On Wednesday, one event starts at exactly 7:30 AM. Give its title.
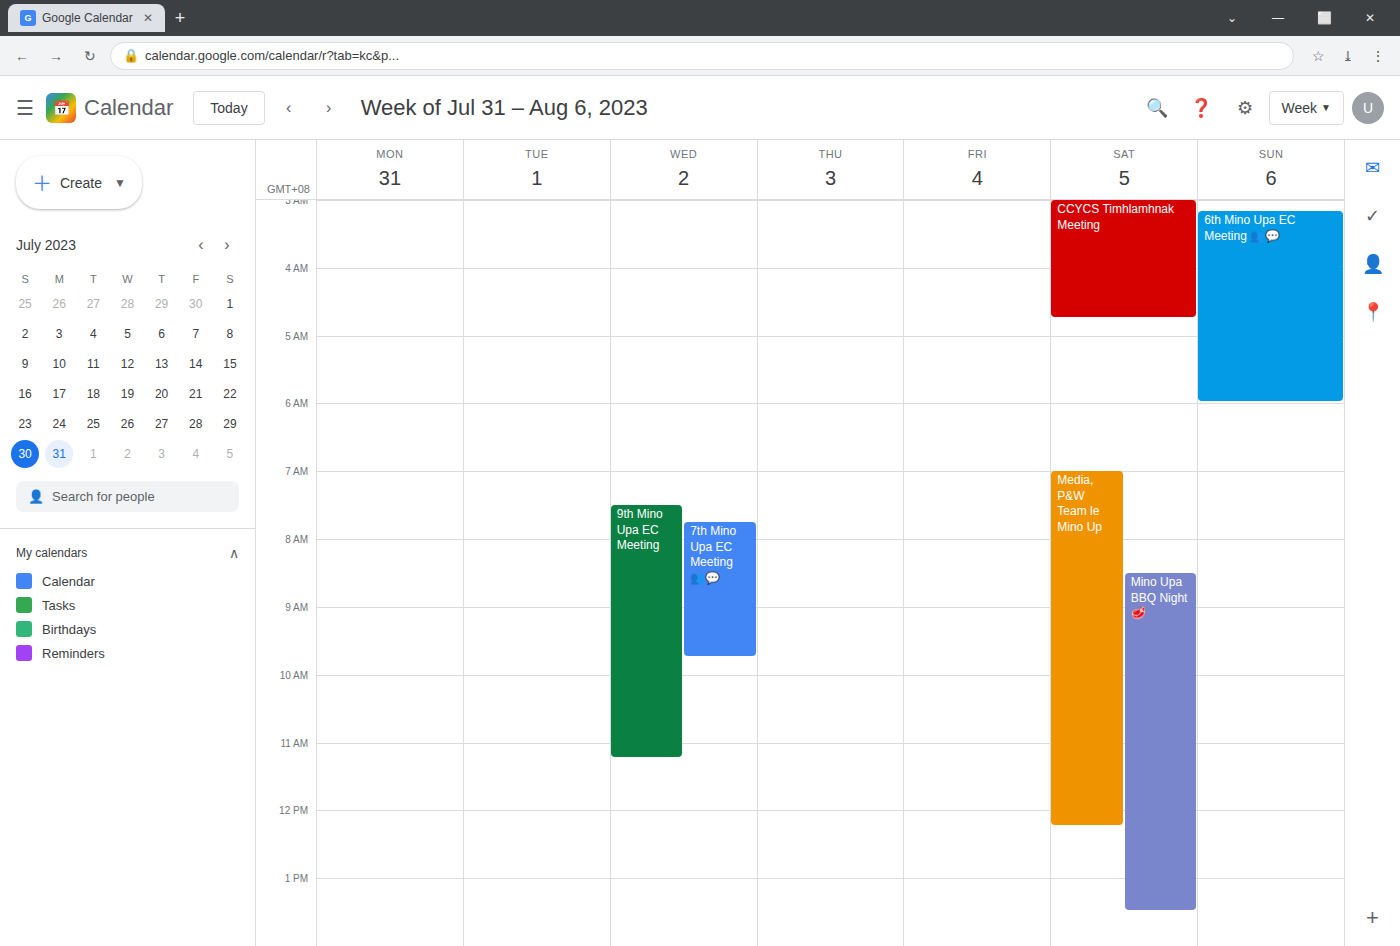
"9th Mino Upa EC Meeting"